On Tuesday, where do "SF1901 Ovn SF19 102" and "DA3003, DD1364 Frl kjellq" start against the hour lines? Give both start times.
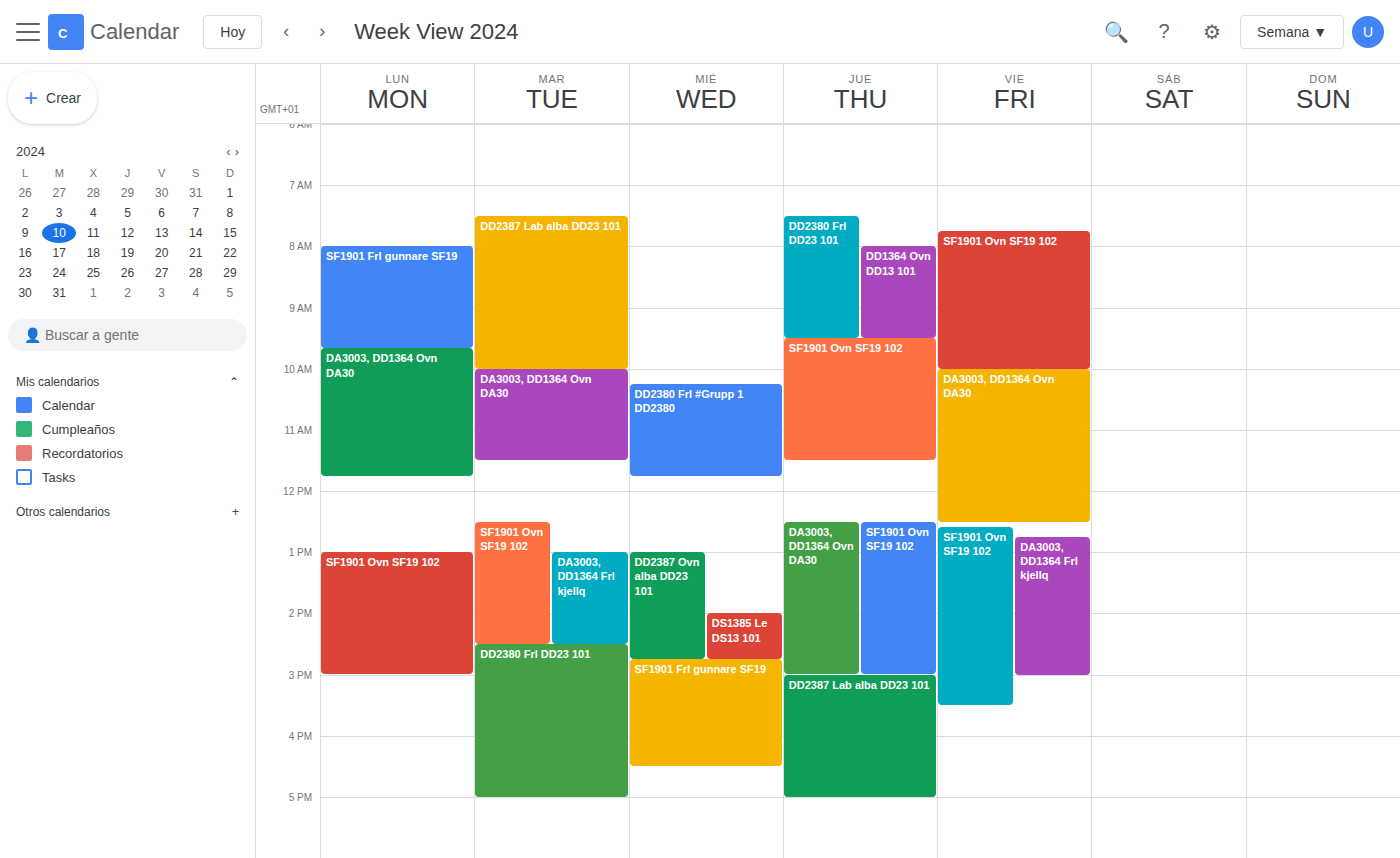
"SF1901 Ovn SF19 102": 12:30 PM, halfway between the 12 PM and 1 PM lines. "DA3003, DD1364 Frl kjellq": 1:00 PM, exactly on the 1 PM line.